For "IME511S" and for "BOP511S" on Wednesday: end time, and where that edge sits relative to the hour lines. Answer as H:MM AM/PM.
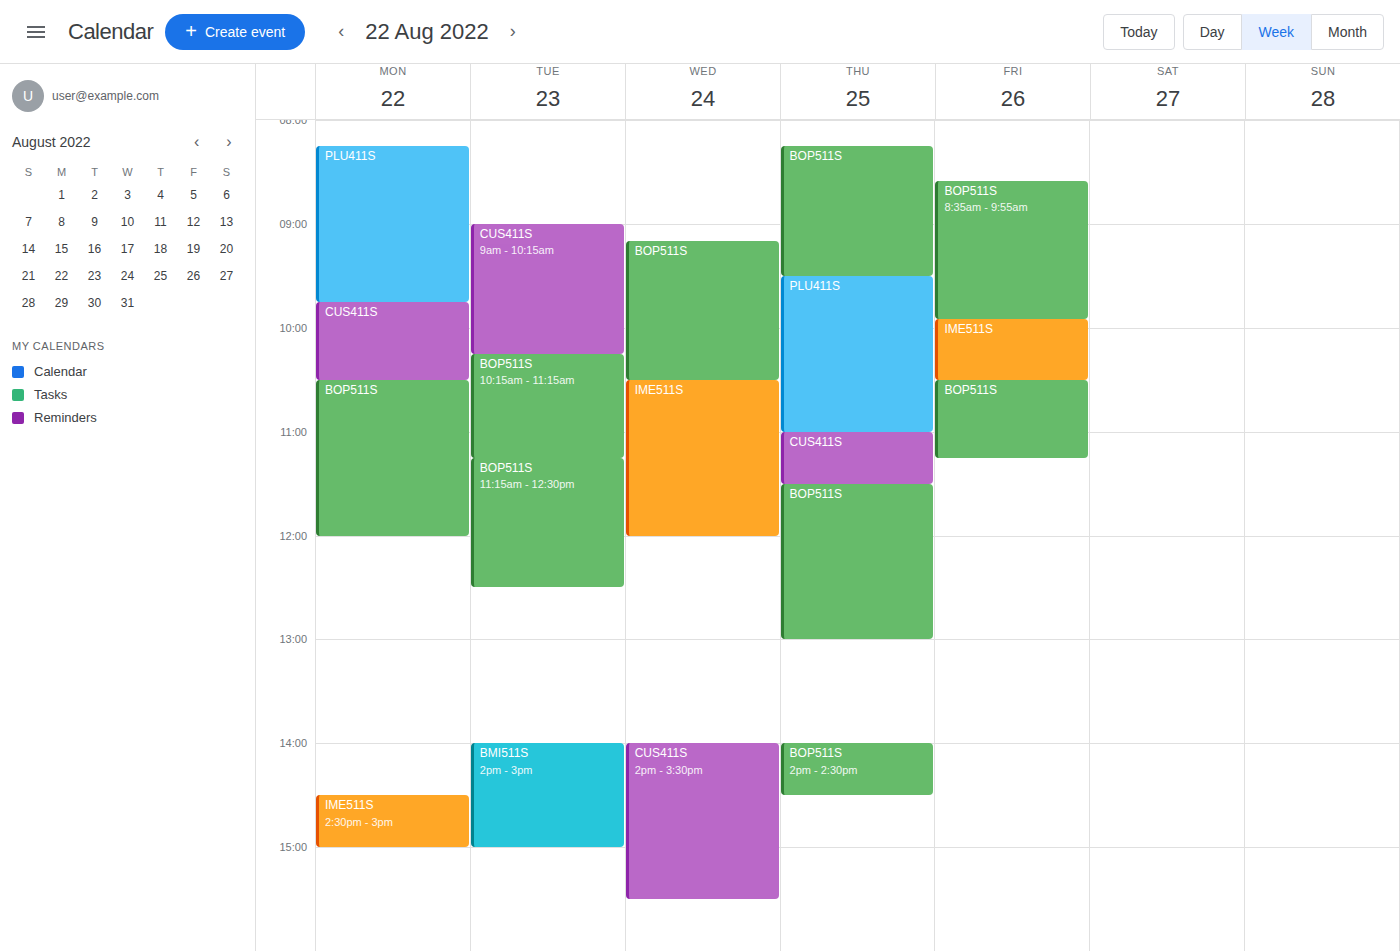
"IME511S": 12:00 PM, exactly on the 12 PM line. "BOP511S": 10:30 AM, halfway between the 10 AM and 11 AM lines.